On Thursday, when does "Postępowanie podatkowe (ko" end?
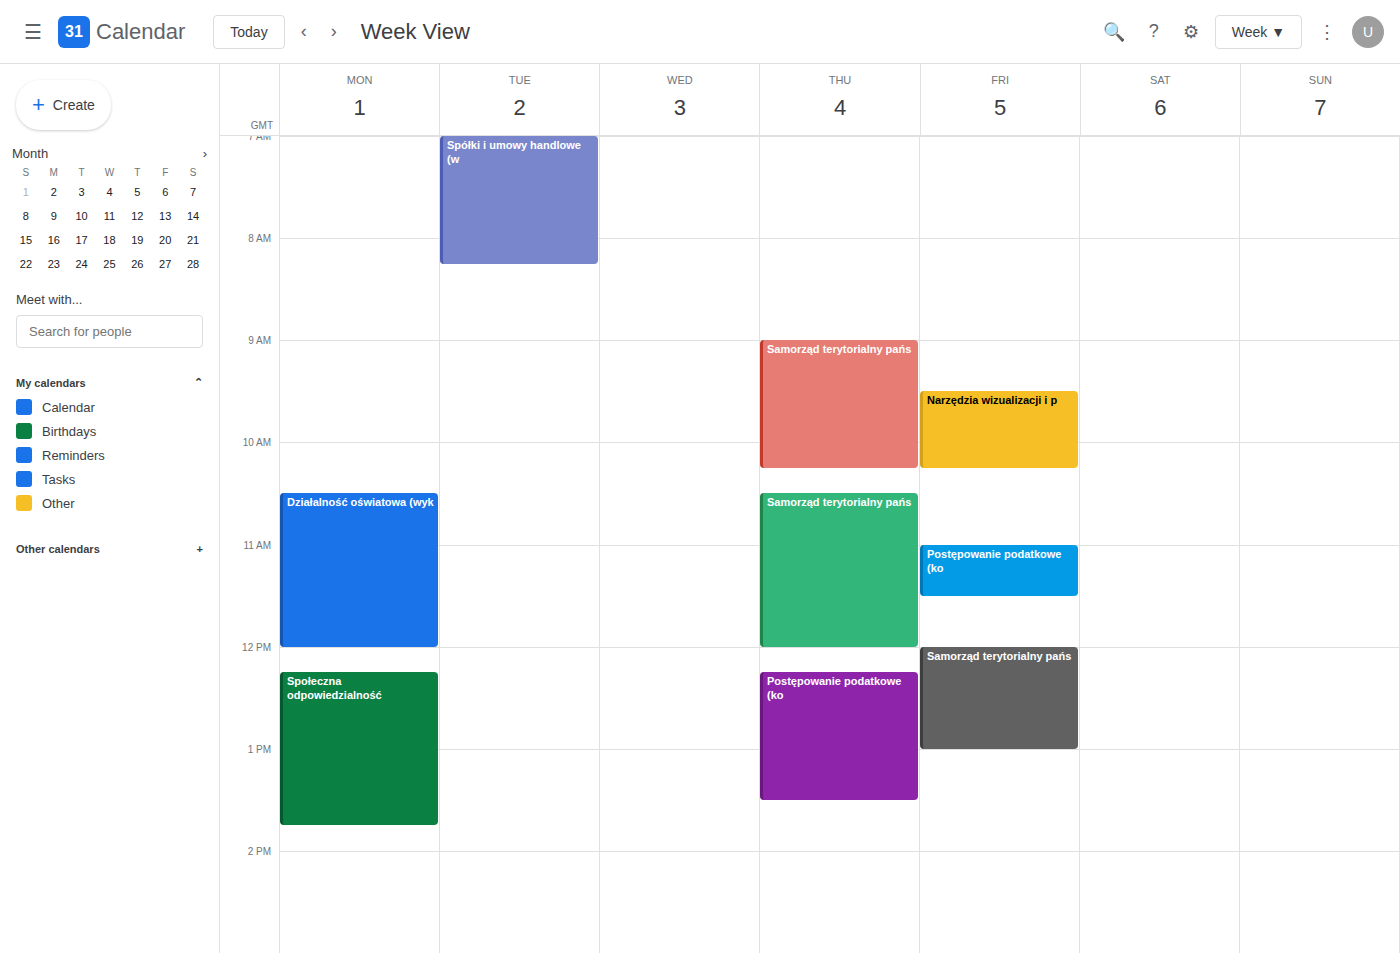
1:30 PM